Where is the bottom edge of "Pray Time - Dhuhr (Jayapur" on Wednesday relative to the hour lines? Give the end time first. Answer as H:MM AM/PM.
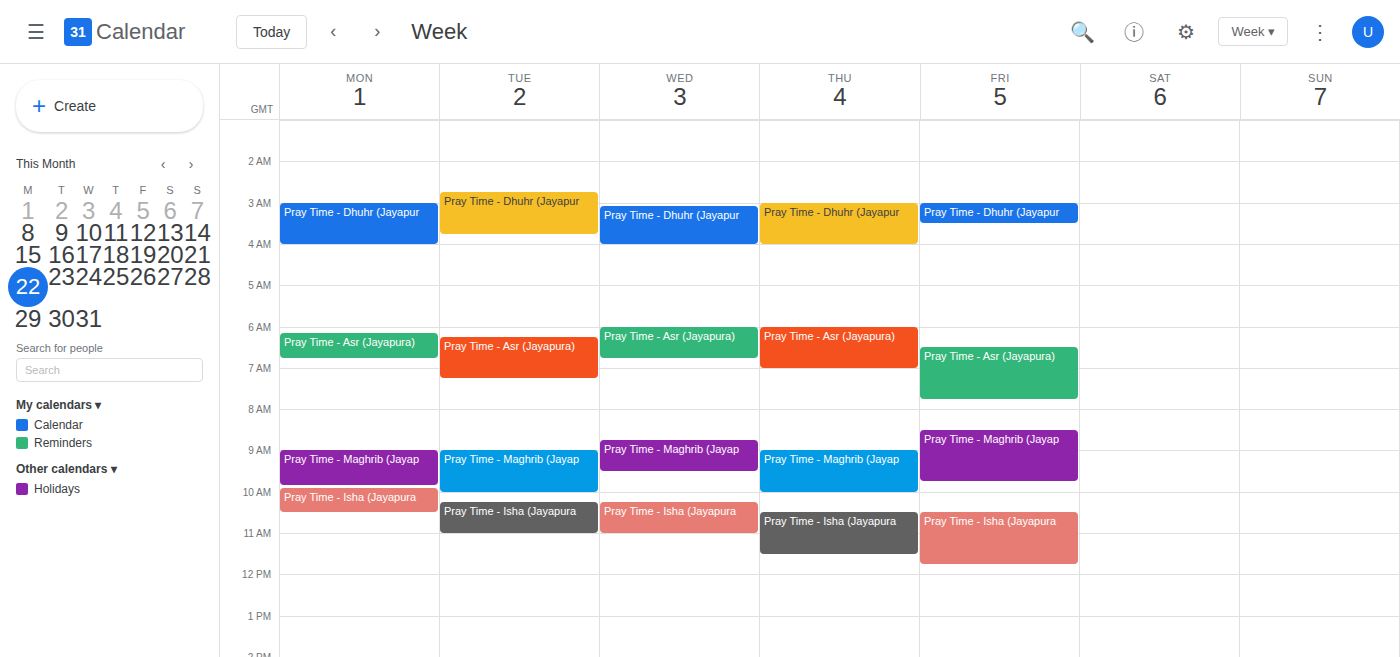
4:00 AM -- exactly on the 4 AM line.